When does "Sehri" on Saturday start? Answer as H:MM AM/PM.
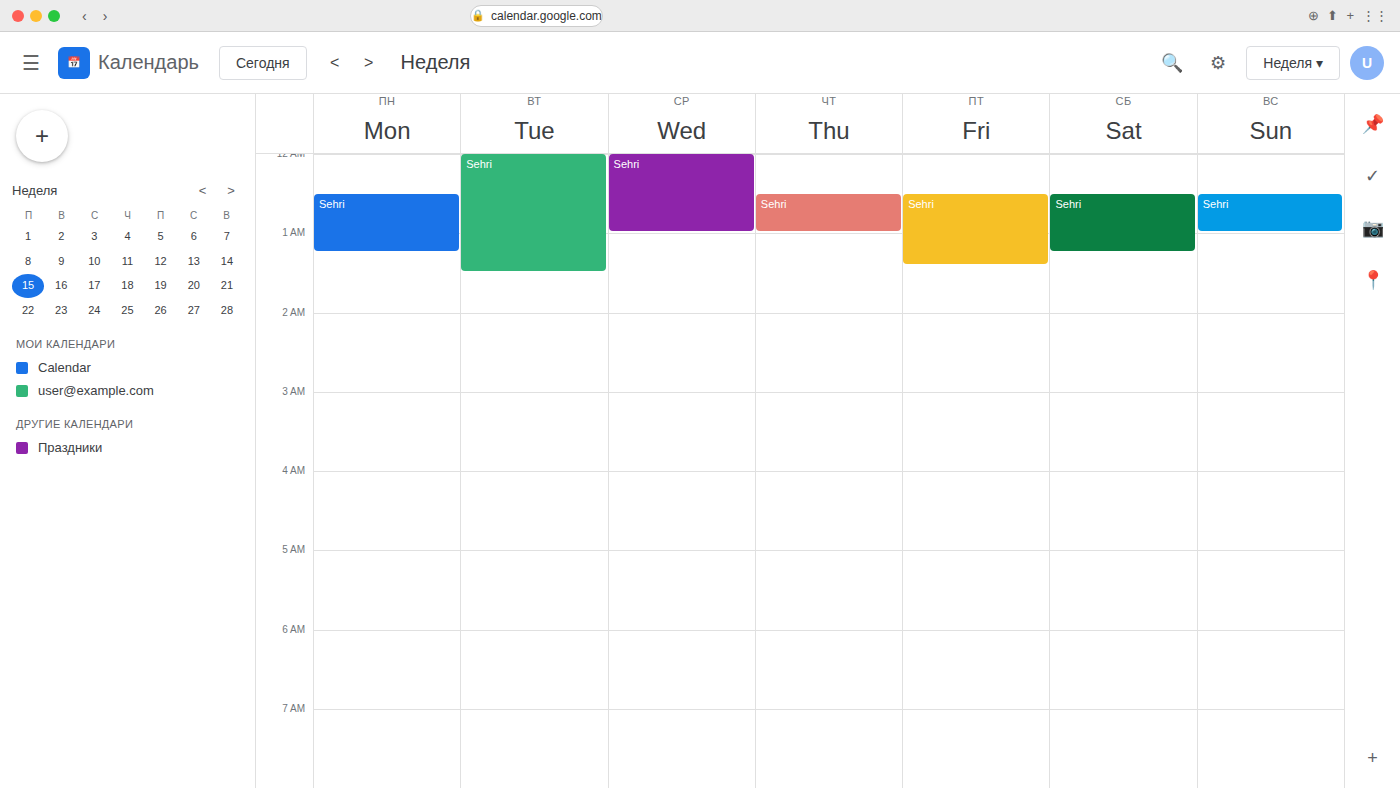
12:30 AM